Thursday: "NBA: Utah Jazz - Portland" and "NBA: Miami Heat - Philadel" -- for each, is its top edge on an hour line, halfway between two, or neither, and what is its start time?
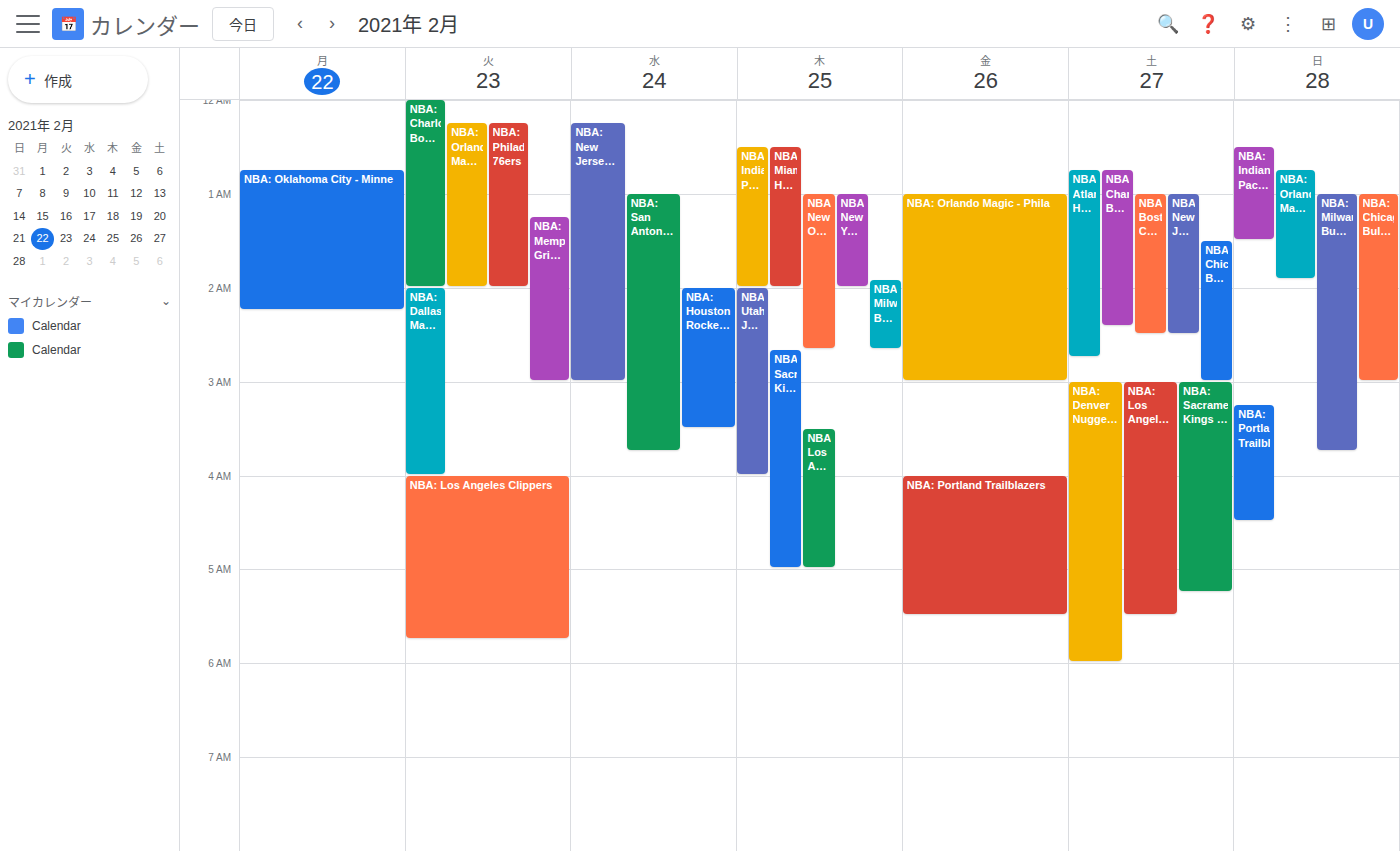
"NBA: Utah Jazz - Portland": 2:00 AM, exactly on the 2 AM line. "NBA: Miami Heat - Philadel": 12:30 AM, halfway between the 12 AM and 1 AM lines.